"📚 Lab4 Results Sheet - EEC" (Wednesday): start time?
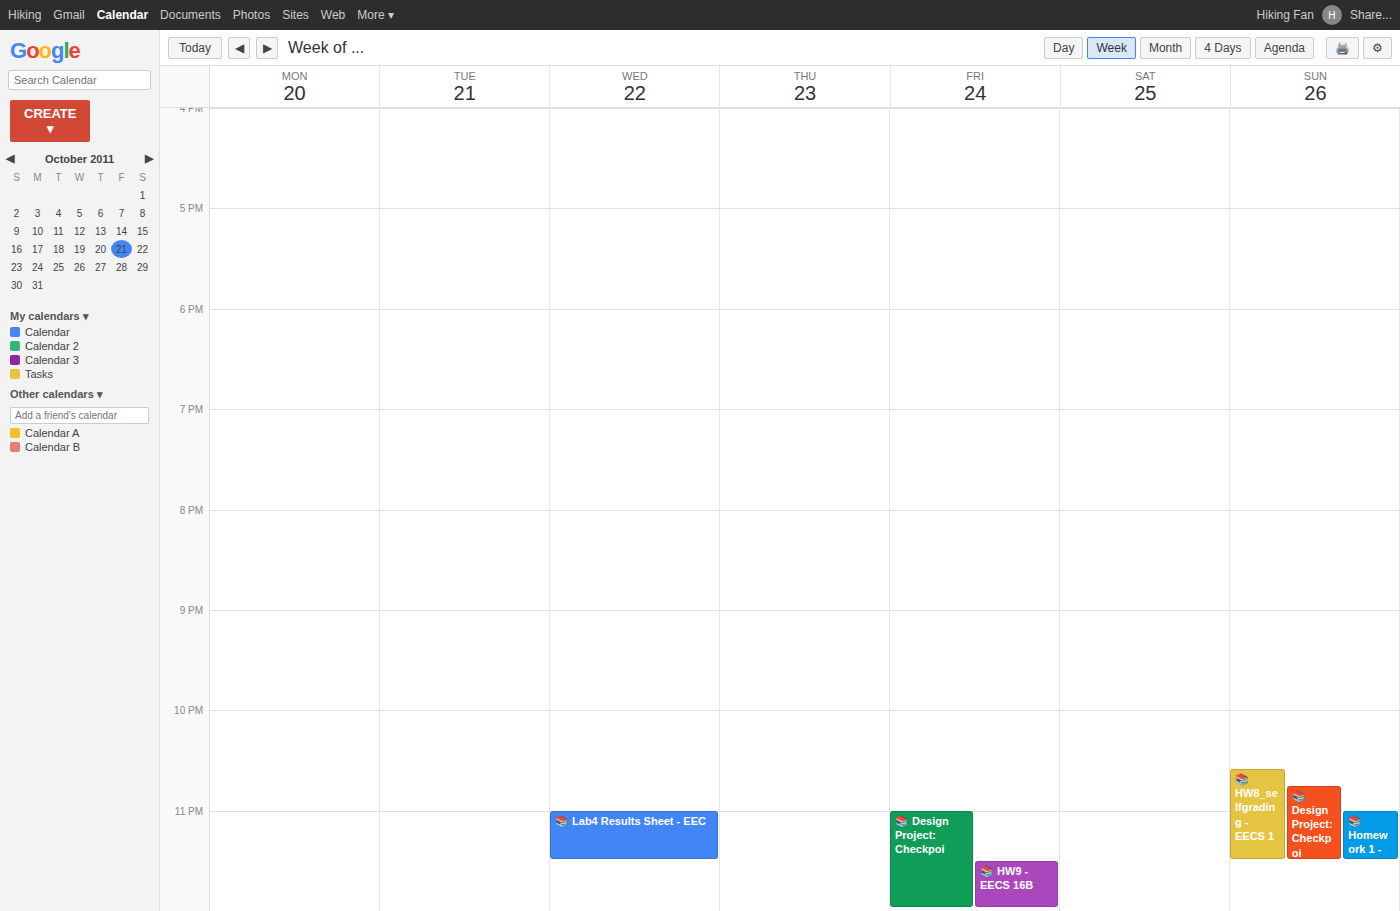
11:00 PM